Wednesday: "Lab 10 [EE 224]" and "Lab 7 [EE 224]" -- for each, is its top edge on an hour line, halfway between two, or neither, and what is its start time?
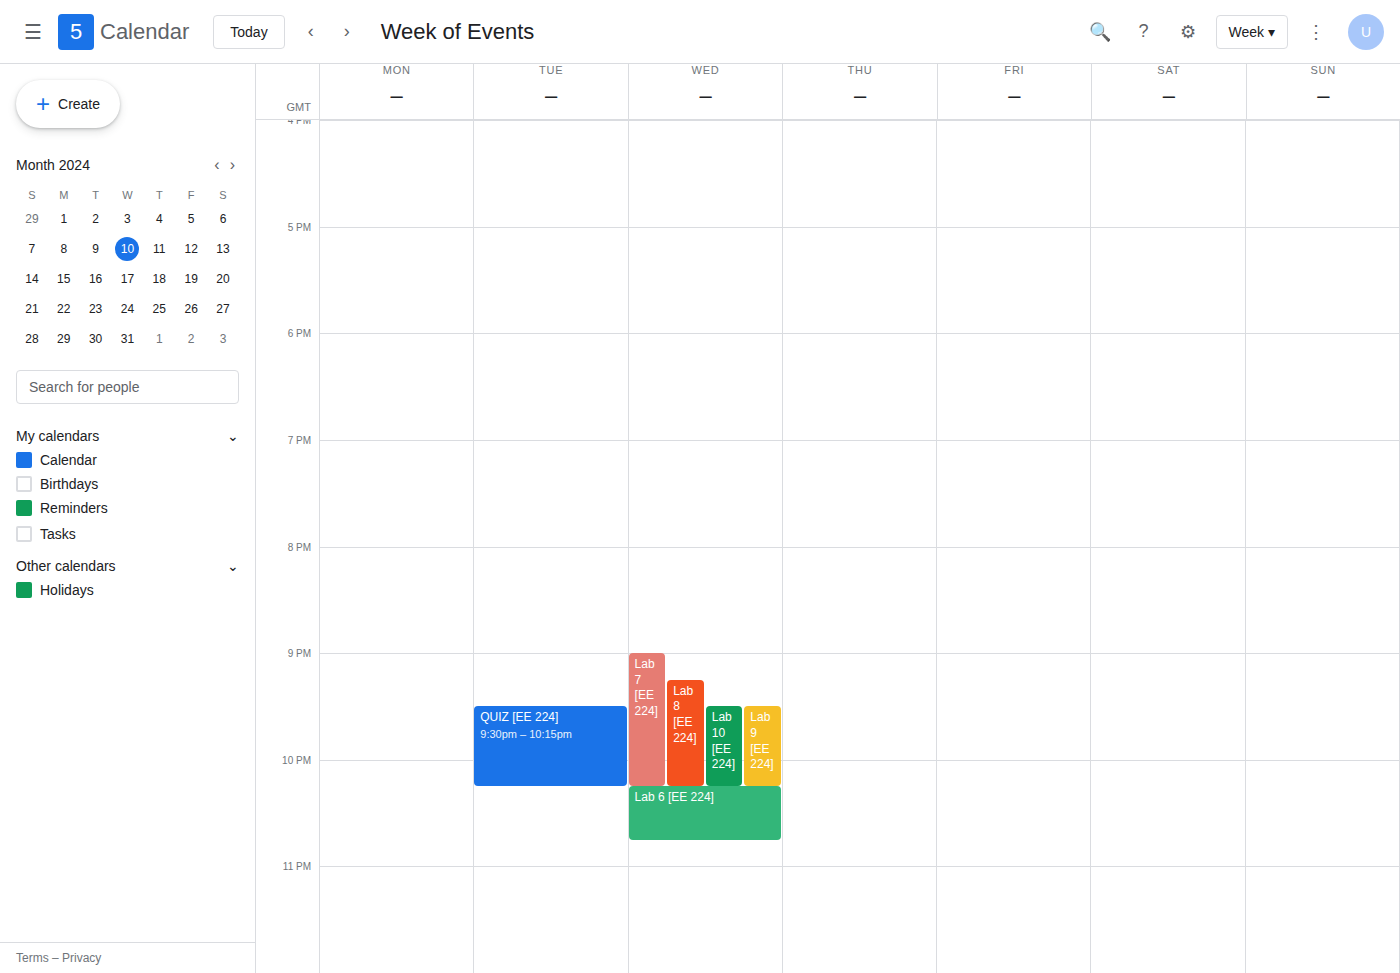
"Lab 10 [EE 224]": 9:30 PM, halfway between the 9 PM and 10 PM lines. "Lab 7 [EE 224]": 9:00 PM, exactly on the 9 PM line.